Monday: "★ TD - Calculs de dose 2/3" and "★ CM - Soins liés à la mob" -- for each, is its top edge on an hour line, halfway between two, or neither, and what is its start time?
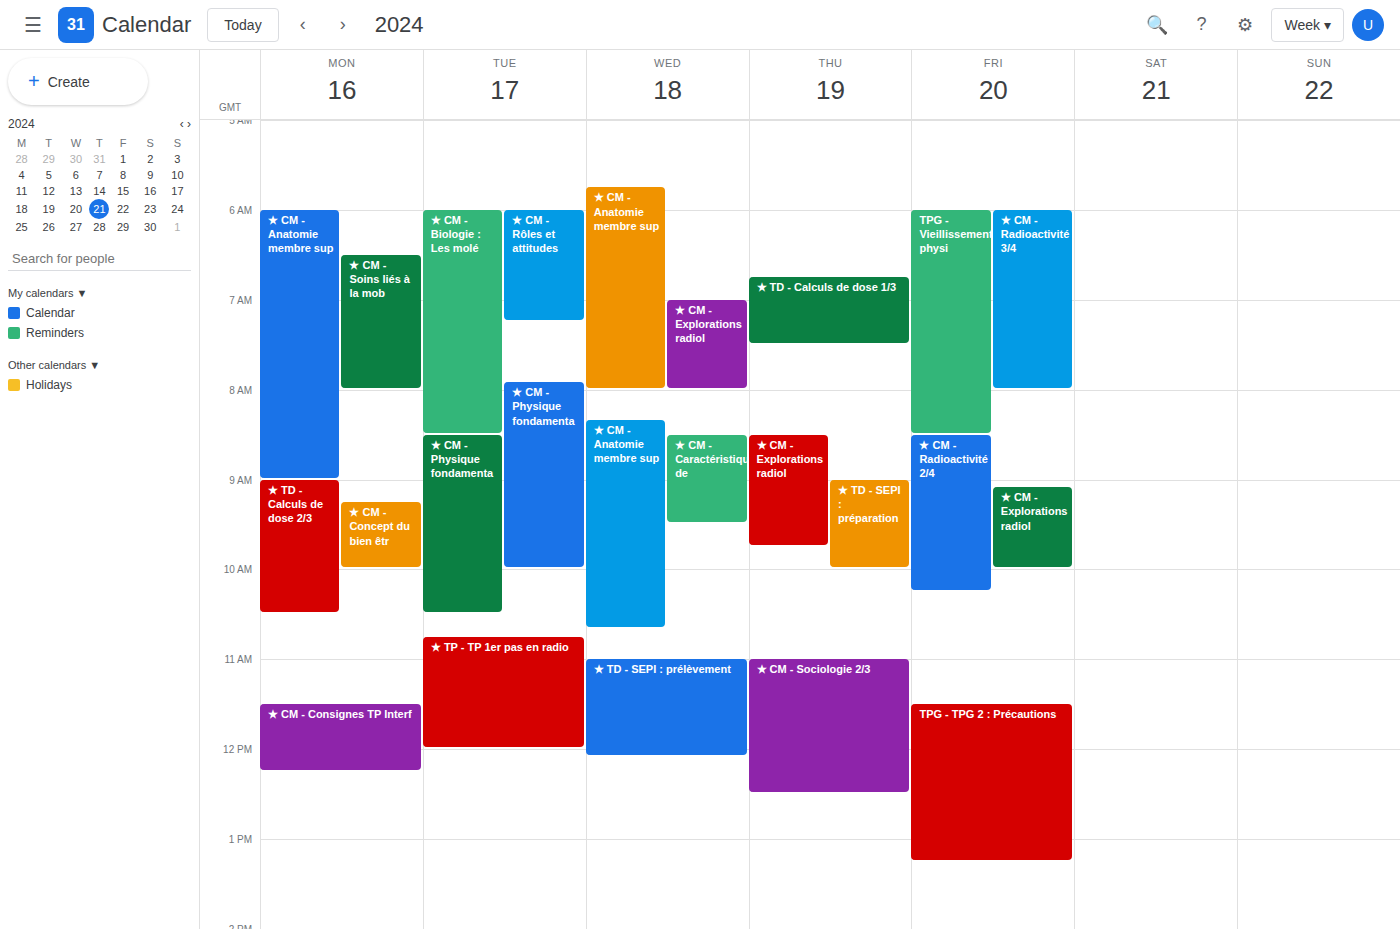
"★ TD - Calculs de dose 2/3": 9:00 AM, exactly on the 9 AM line. "★ CM - Soins liés à la mob": 6:30 AM, halfway between the 6 AM and 7 AM lines.